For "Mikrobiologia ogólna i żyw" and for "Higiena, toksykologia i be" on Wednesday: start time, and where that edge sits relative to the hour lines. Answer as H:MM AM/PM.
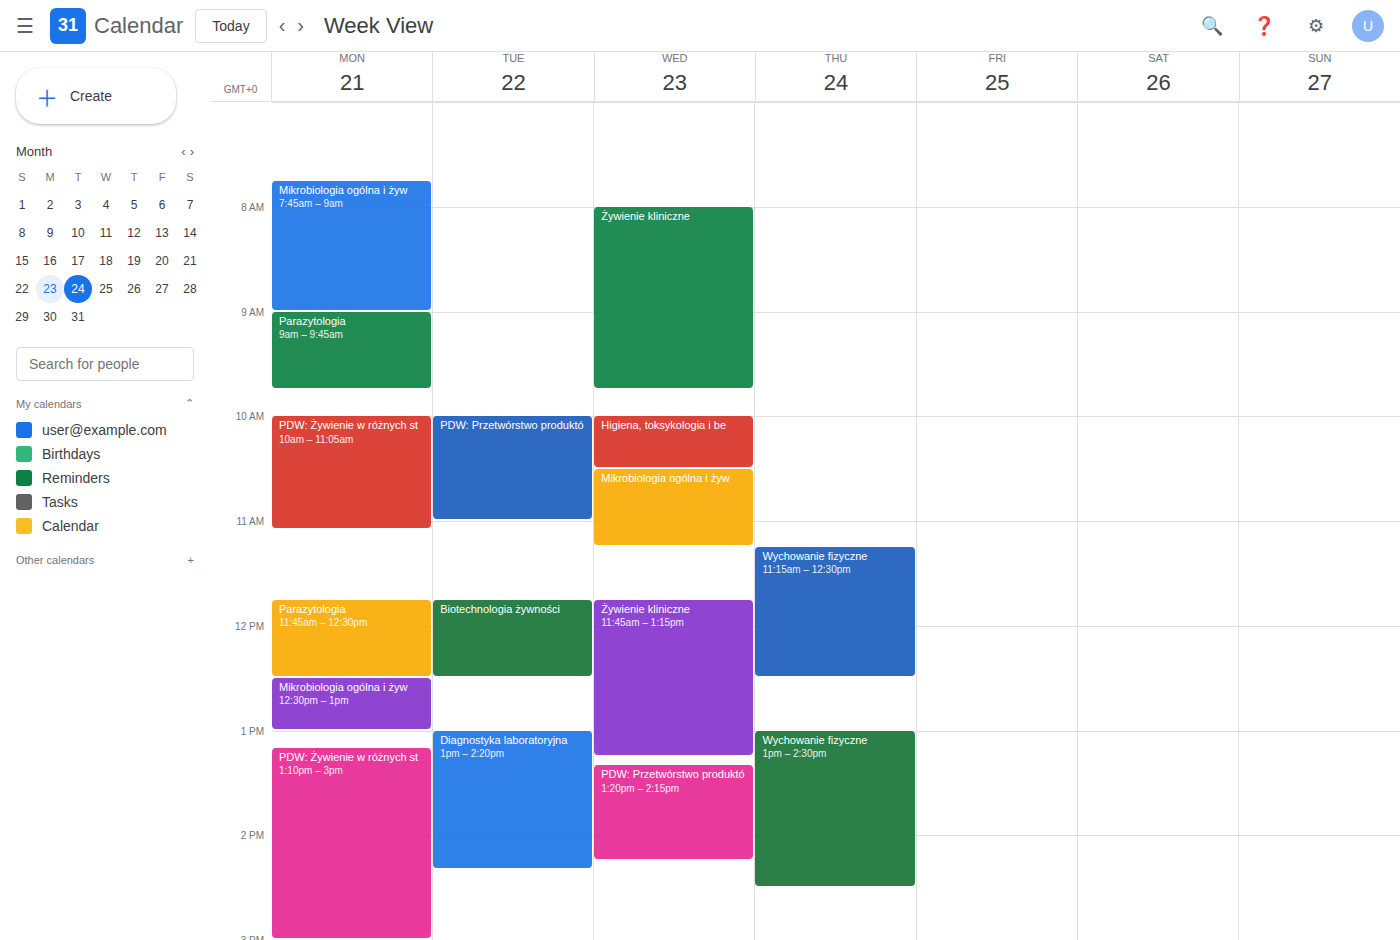
"Mikrobiologia ogólna i żyw": 10:30 AM, halfway between the 10 AM and 11 AM lines. "Higiena, toksykologia i be": 10:00 AM, exactly on the 10 AM line.